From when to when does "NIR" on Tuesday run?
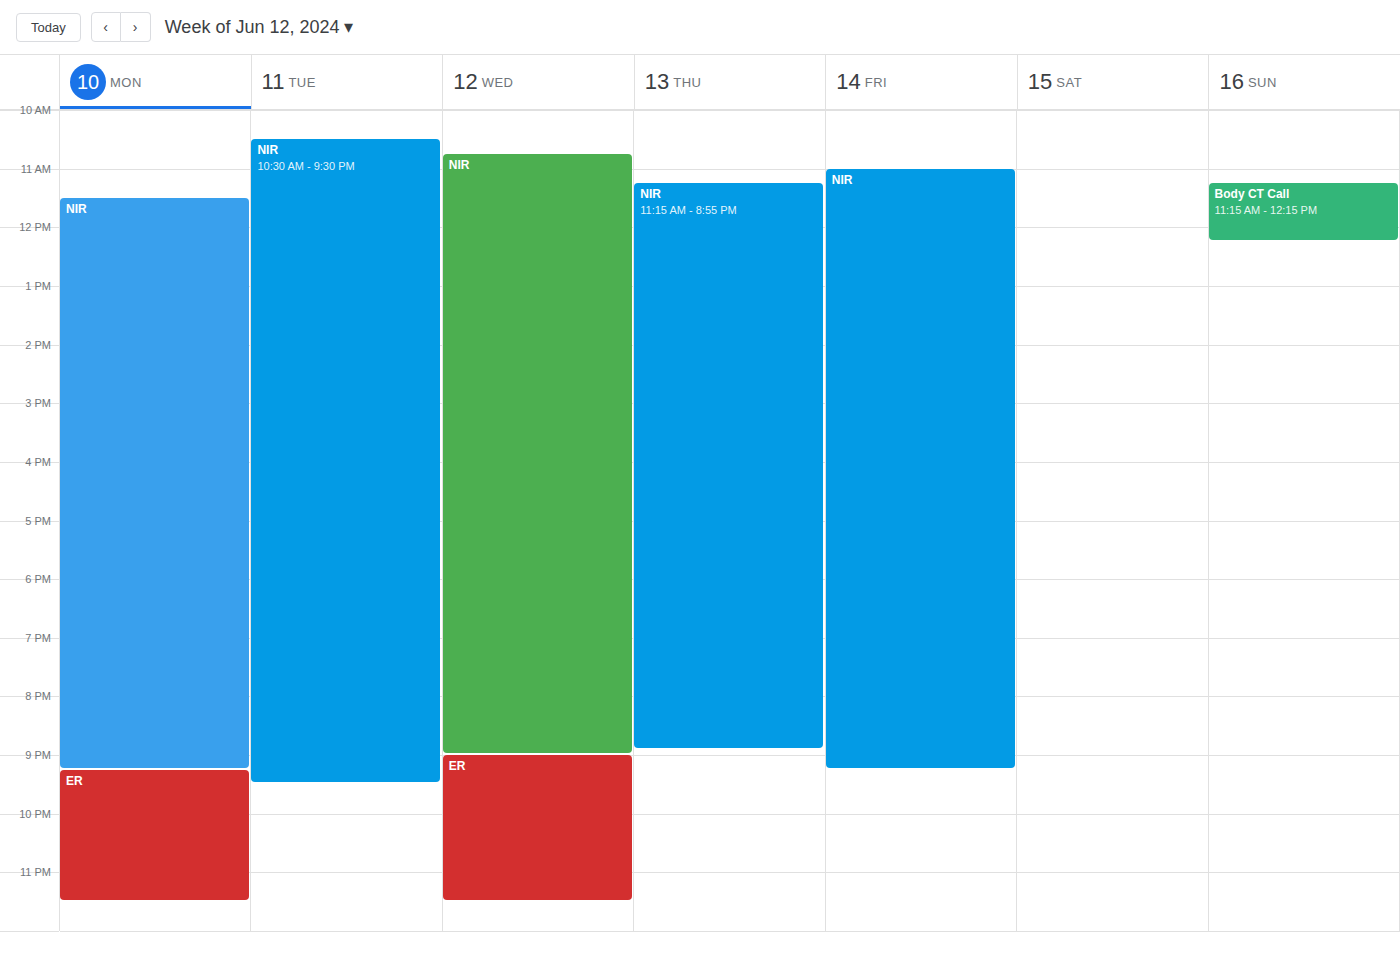
10:30 AM to 9:30 PM